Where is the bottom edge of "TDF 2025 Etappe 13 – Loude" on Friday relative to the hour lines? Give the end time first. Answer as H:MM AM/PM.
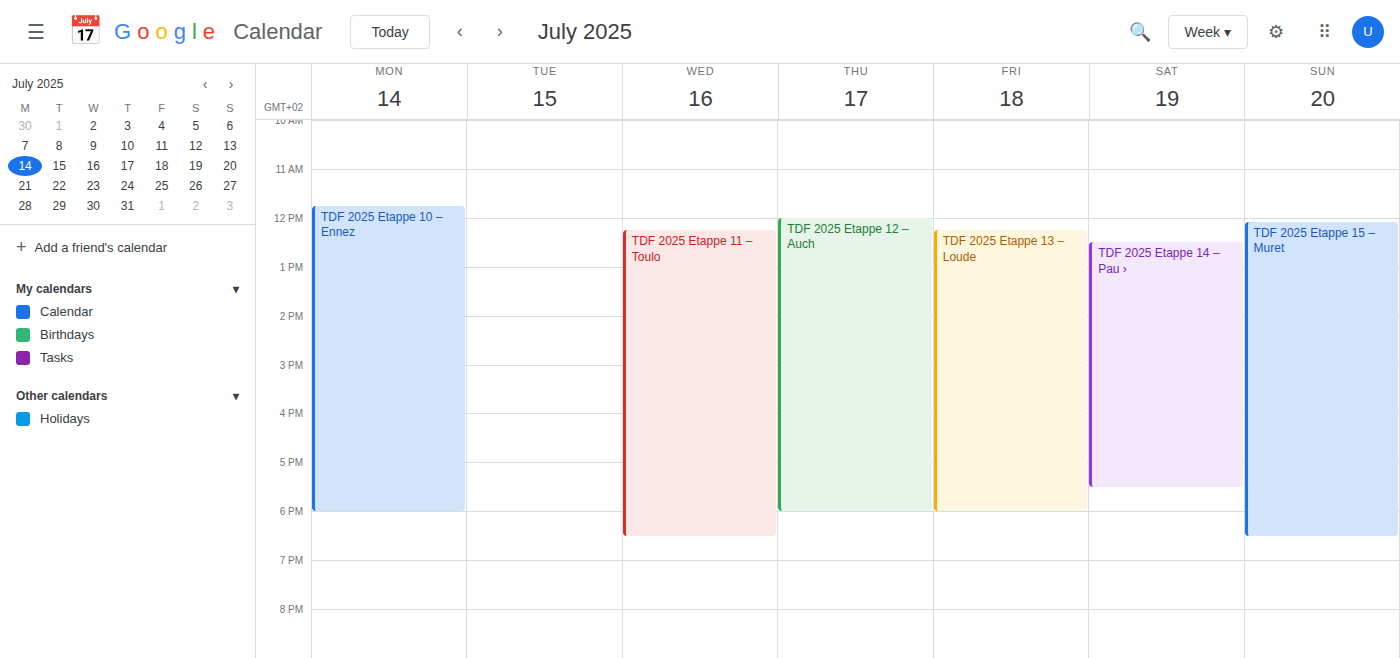
6:00 PM -- exactly on the 6 PM line.